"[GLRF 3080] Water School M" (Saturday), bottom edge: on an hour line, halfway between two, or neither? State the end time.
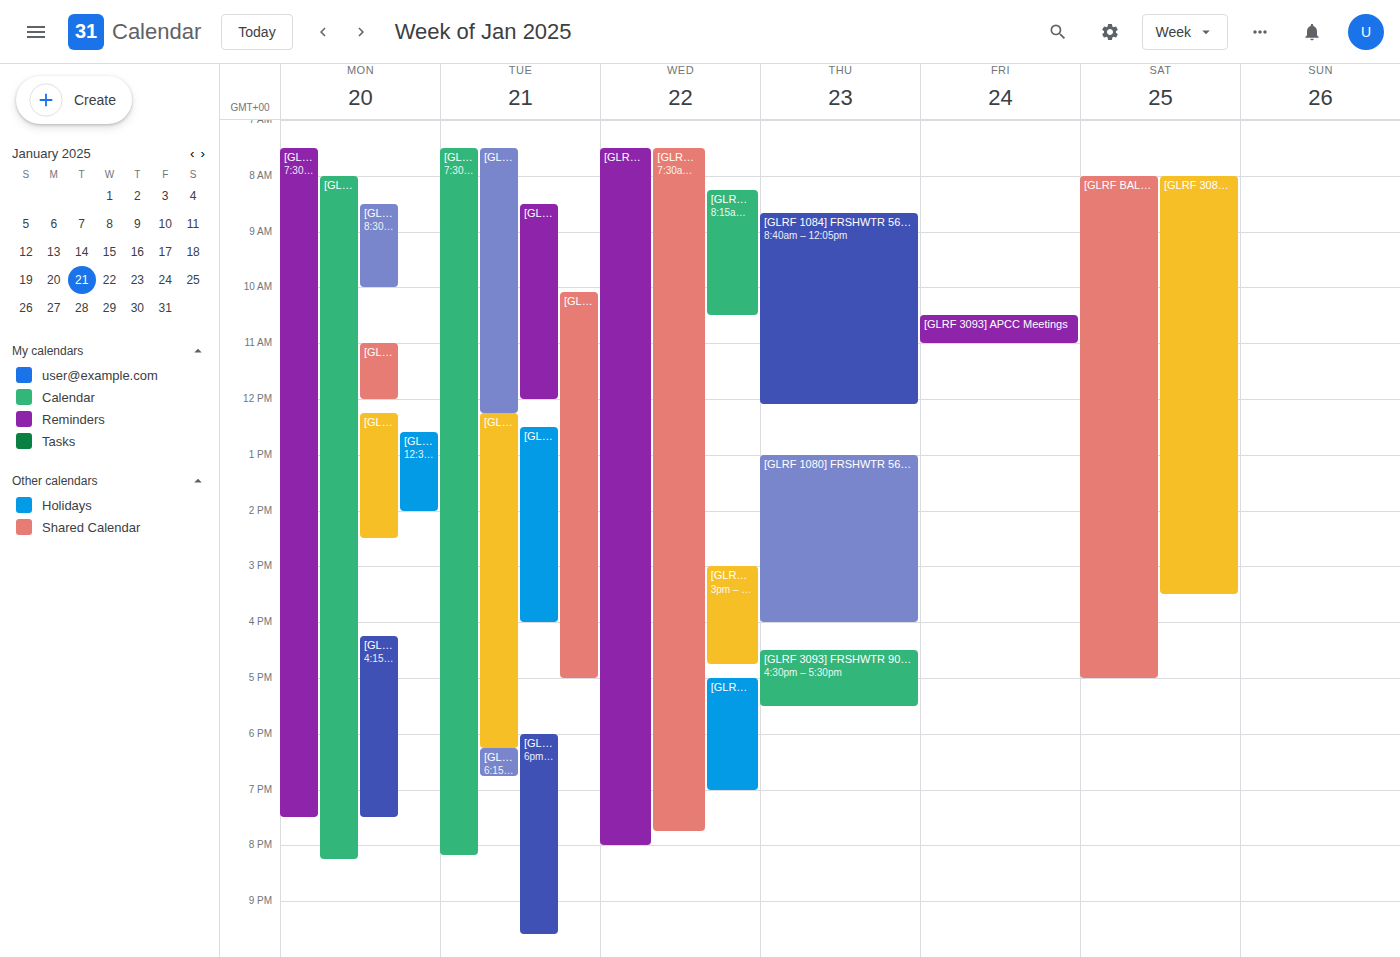
3:30 PM -- halfway between the 3 PM and 4 PM lines.